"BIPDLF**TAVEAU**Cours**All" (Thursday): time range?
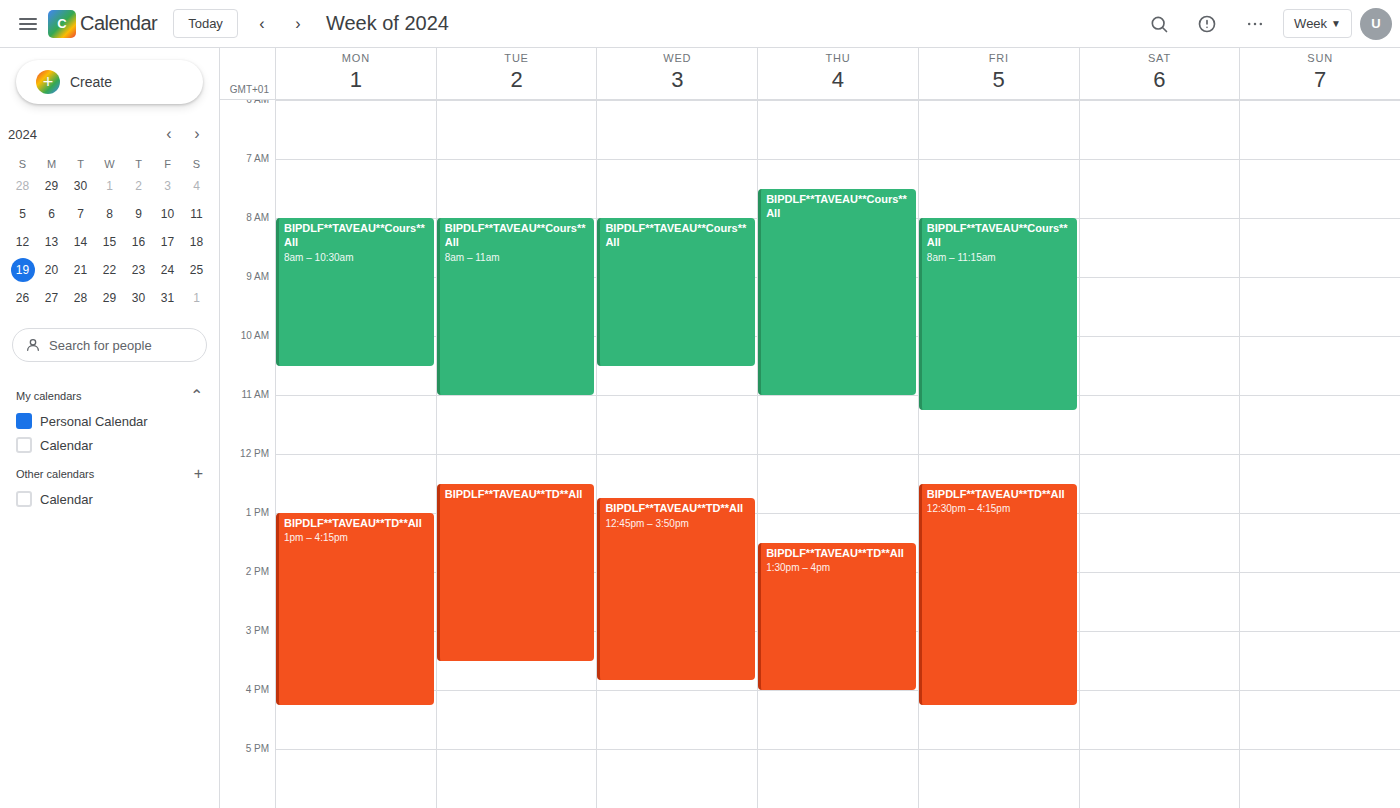
7:30 AM to 11:00 AM